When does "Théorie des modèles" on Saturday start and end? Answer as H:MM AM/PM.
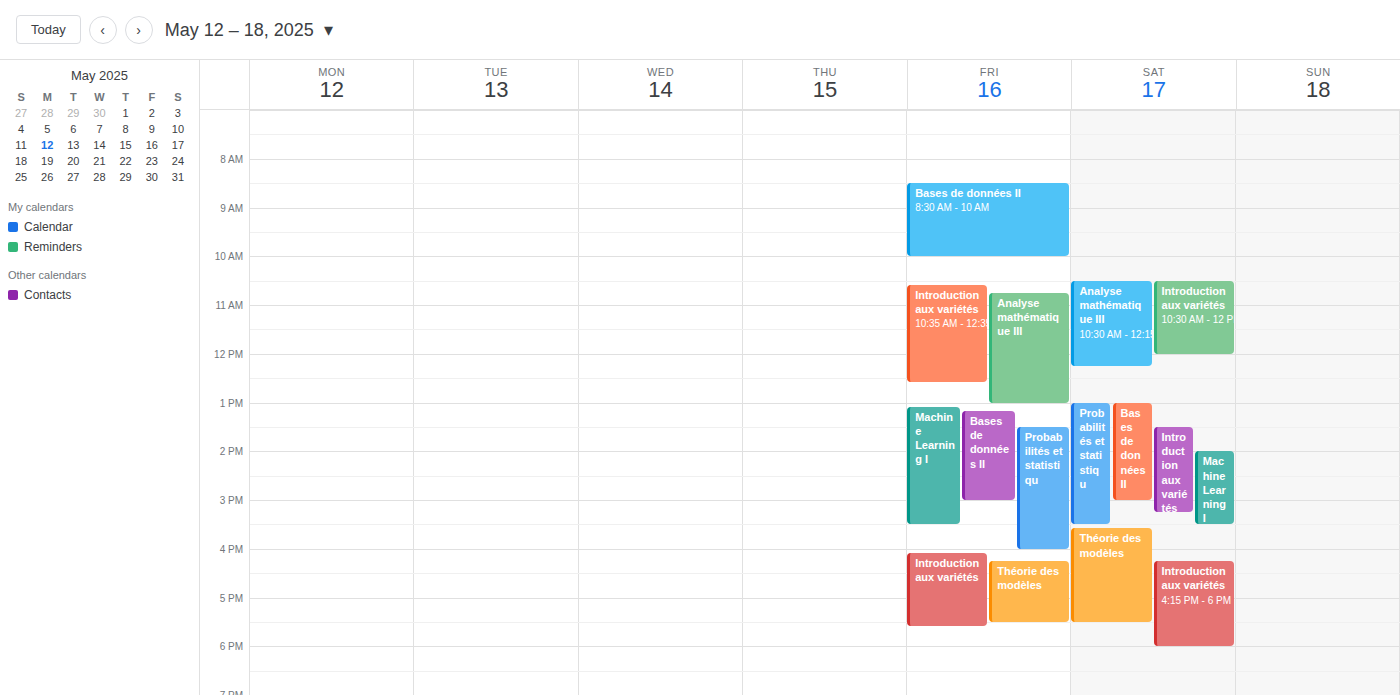
3:35 PM to 5:30 PM